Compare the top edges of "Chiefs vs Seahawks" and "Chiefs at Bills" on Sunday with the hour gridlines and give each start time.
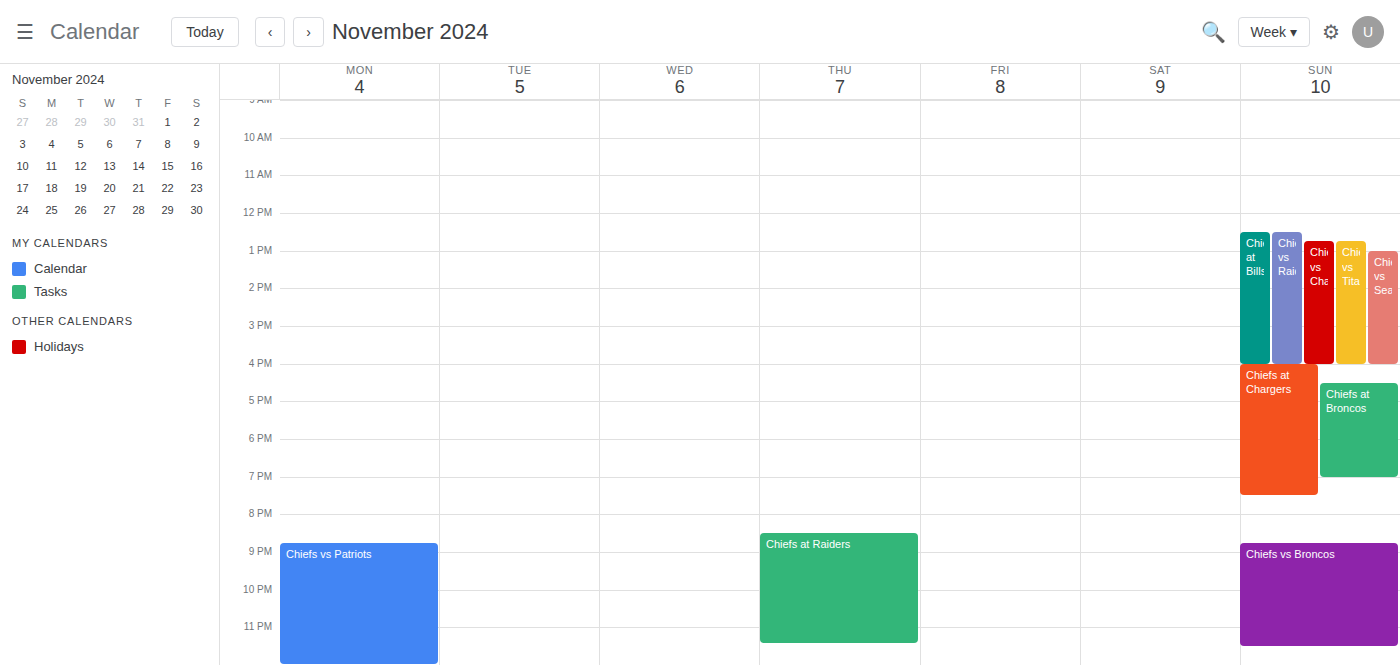
"Chiefs vs Seahawks": 1:00 PM, exactly on the 1 PM line. "Chiefs at Bills": 12:30 PM, halfway between the 12 PM and 1 PM lines.